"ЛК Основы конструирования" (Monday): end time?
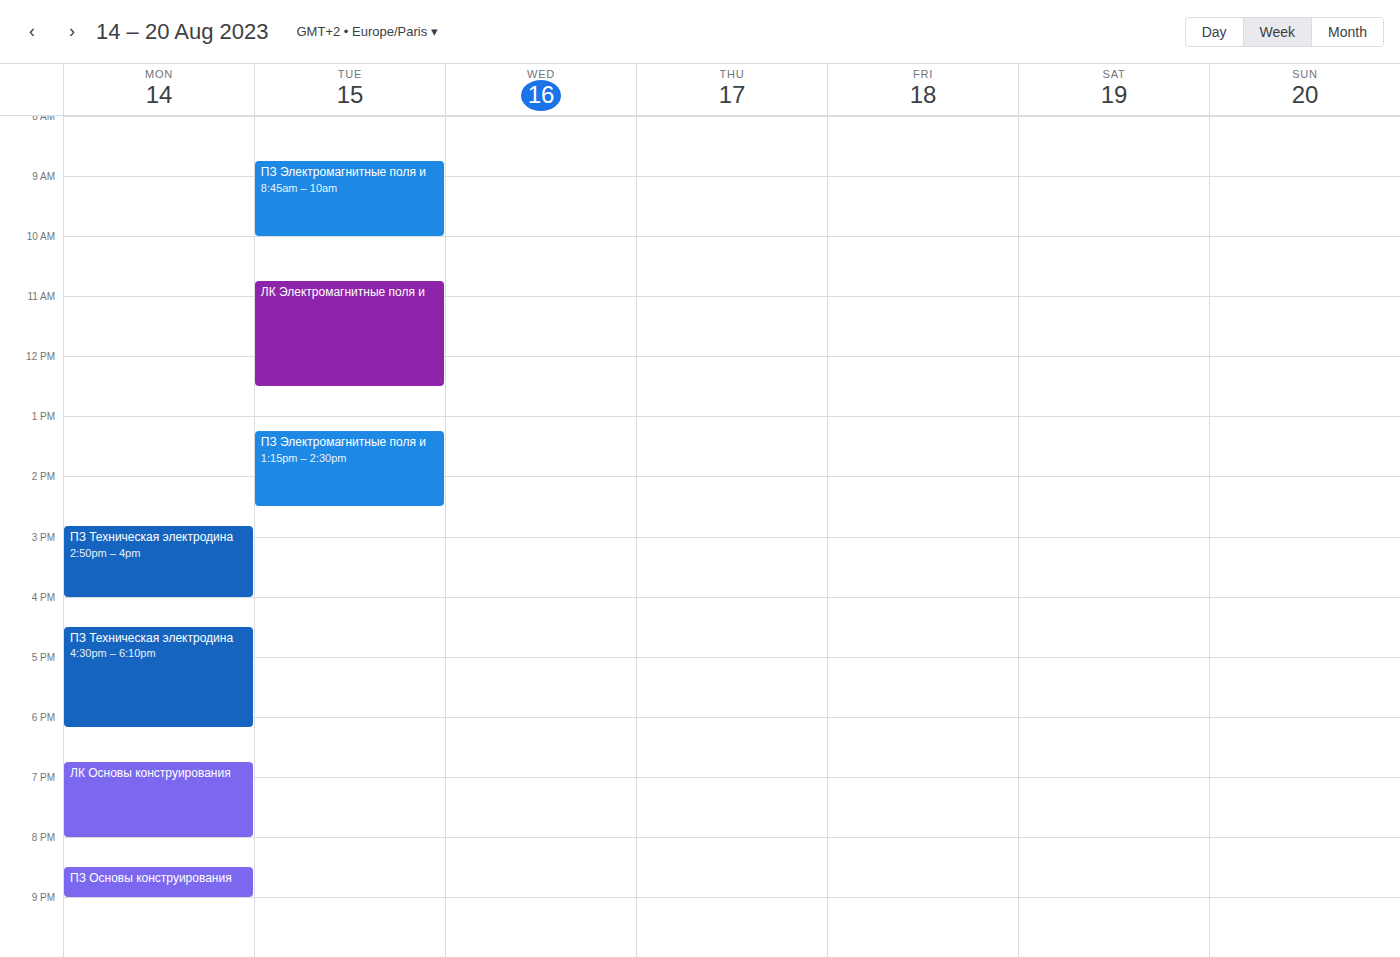
8:00 PM